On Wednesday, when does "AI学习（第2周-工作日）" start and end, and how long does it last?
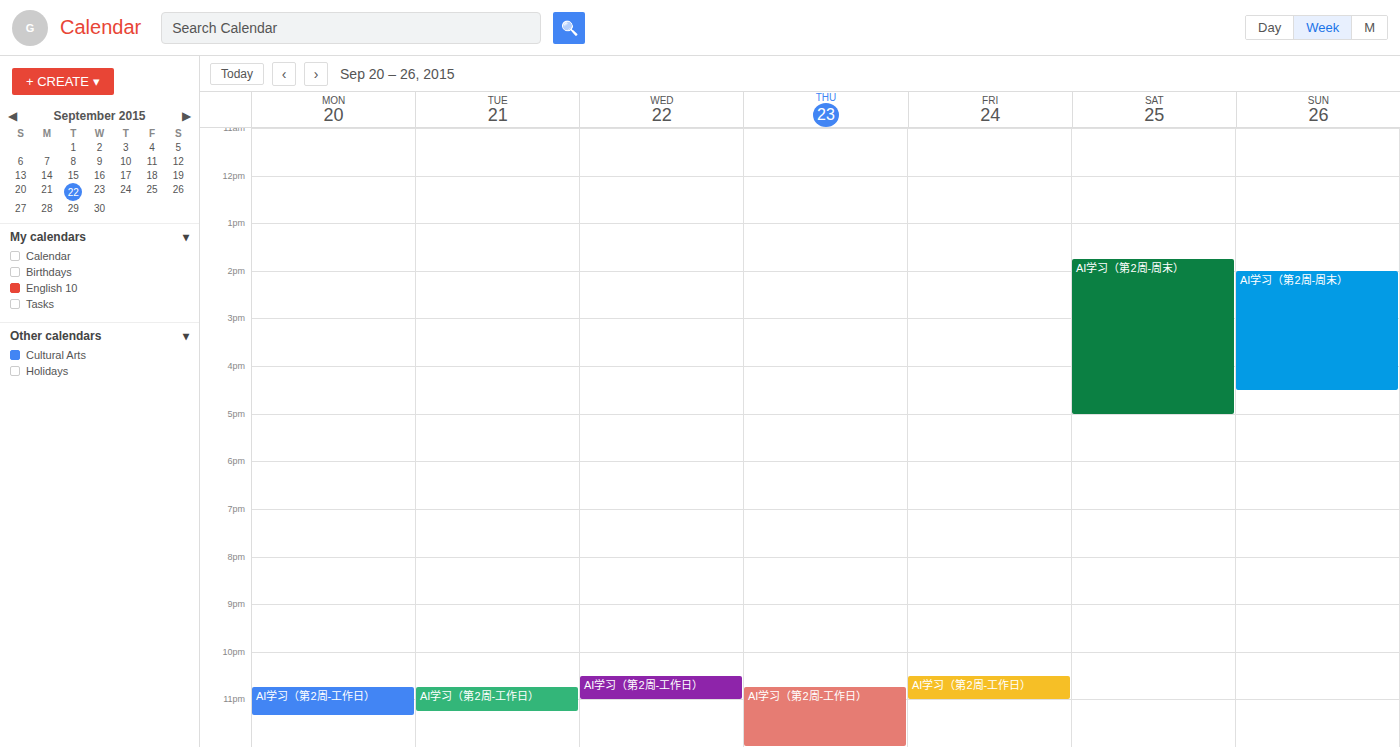
10:30 PM to 11:00 PM, 30 minutes